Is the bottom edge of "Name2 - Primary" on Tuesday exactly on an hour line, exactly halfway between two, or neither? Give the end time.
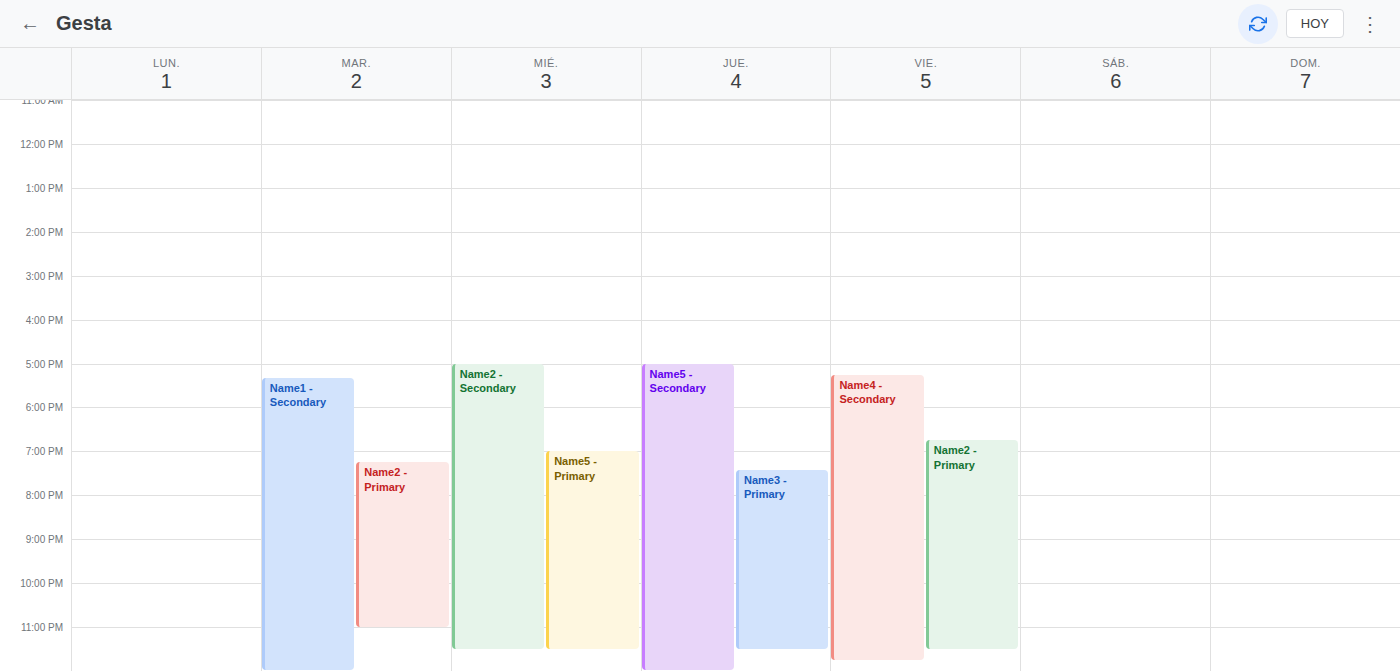
11:00 PM -- exactly on the 11 PM line.